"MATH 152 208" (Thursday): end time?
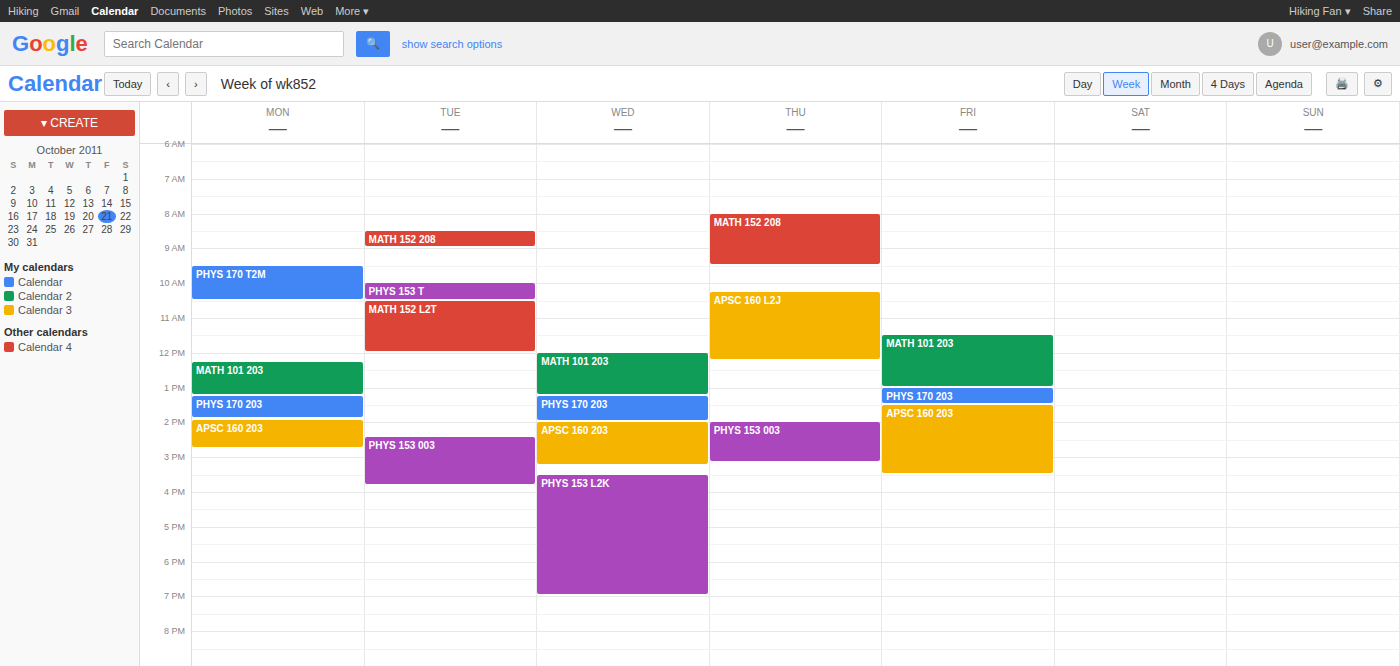
9:30 AM